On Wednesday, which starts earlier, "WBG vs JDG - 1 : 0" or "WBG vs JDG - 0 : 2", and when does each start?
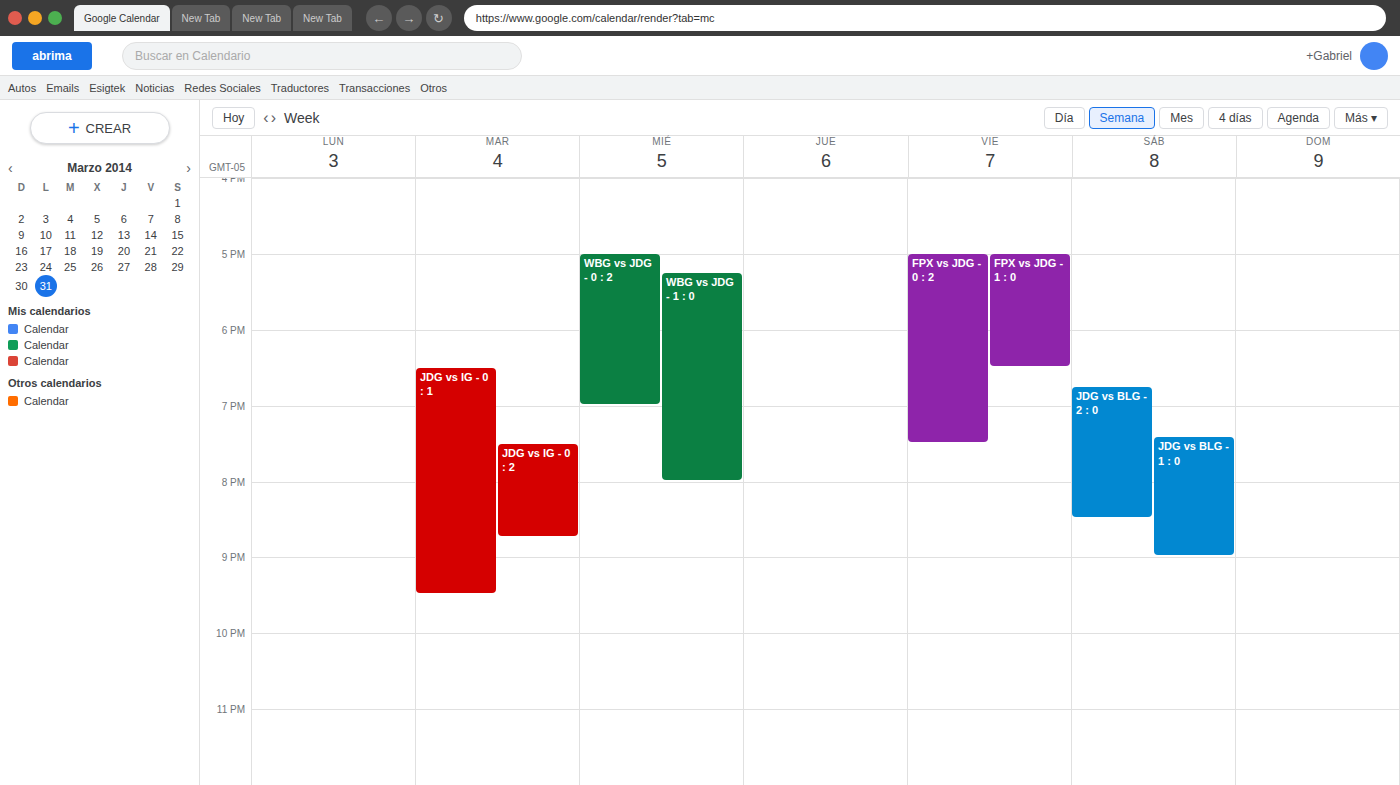
"WBG vs JDG - 0 : 2" 5:00 PM; "WBG vs JDG - 1 : 0" 5:15 PM.